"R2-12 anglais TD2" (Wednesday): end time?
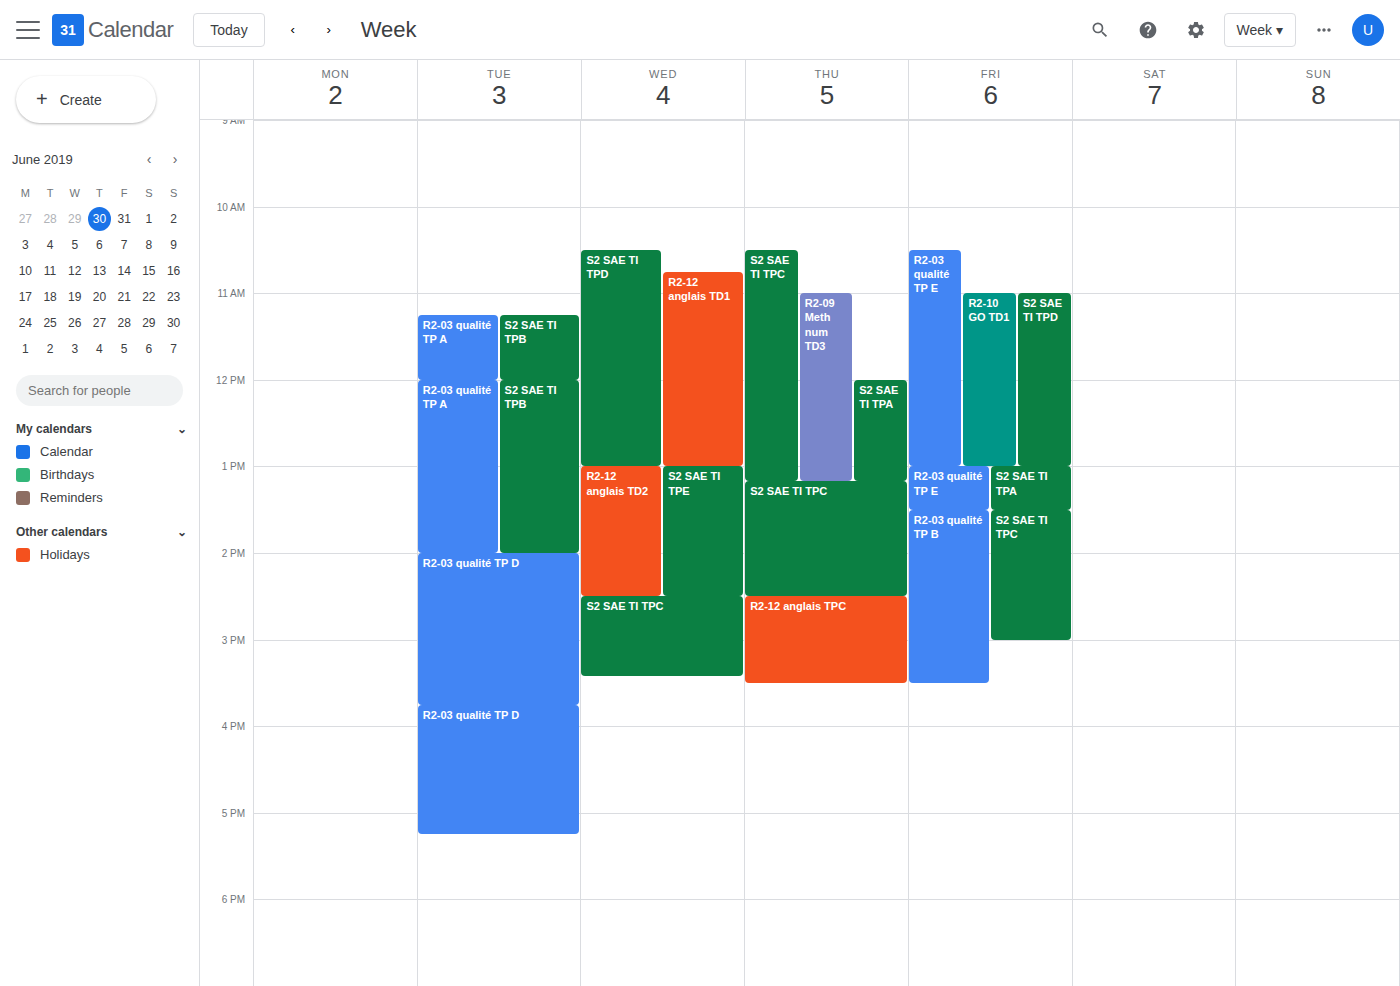
2:30 PM